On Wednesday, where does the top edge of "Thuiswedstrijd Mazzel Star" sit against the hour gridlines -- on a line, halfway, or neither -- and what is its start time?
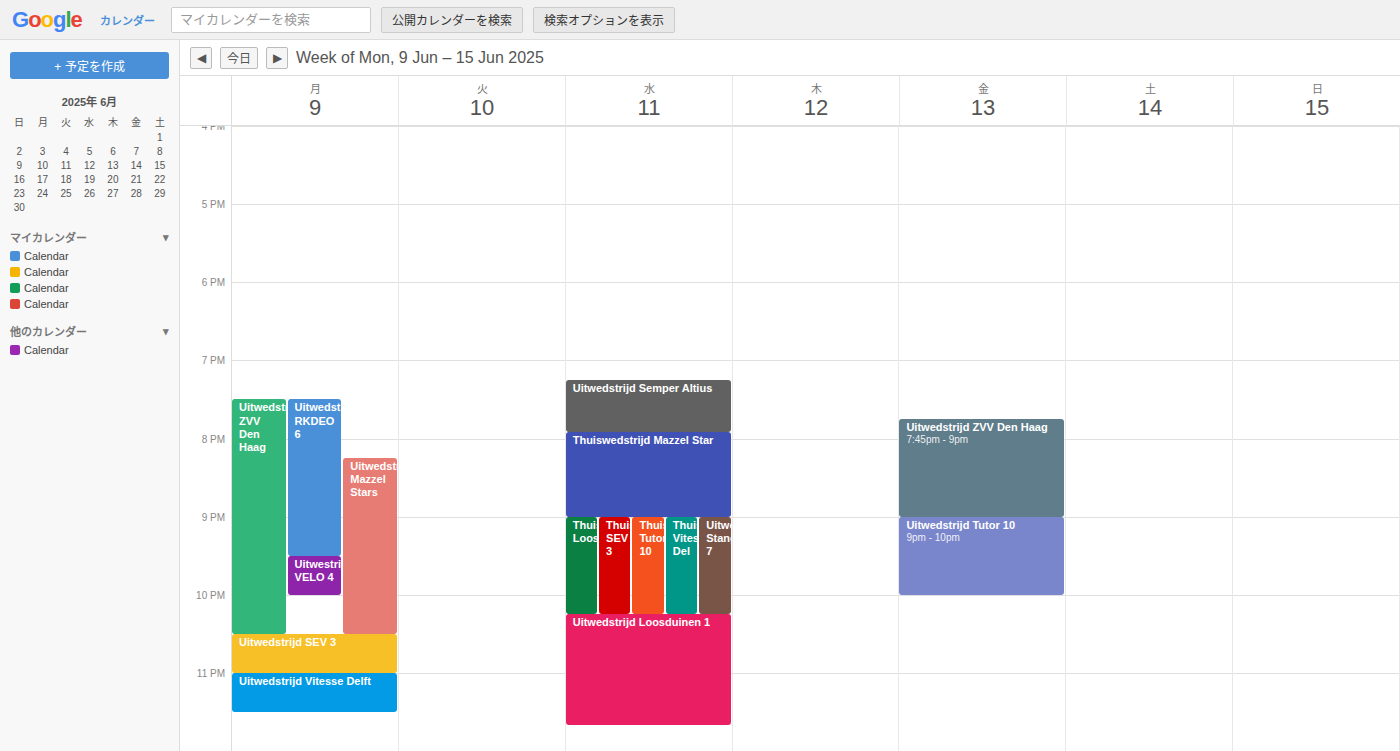
7:55 PM -- neither: 55 minutes below the 7 PM line and 5 minutes above the 8 PM line.